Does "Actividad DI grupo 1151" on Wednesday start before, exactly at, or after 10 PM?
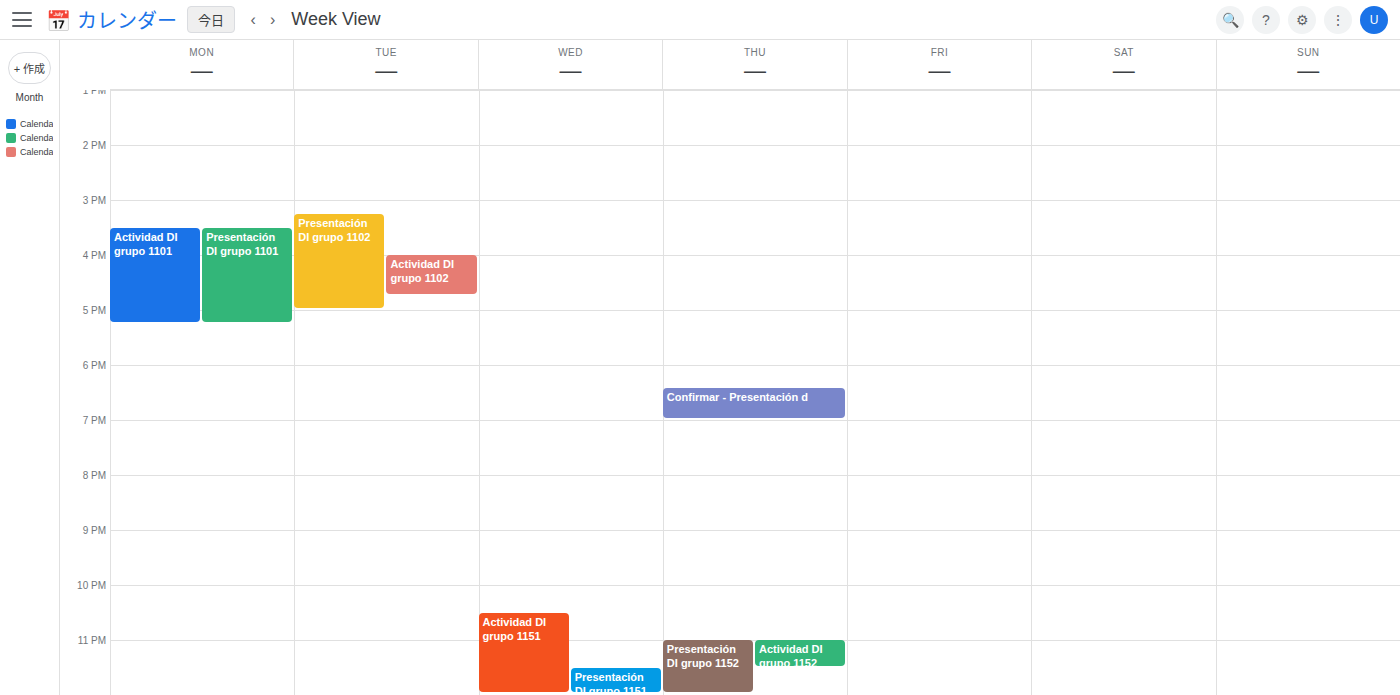
10:30 PM -- after 10 PM, 30 minutes below the 10 PM line.